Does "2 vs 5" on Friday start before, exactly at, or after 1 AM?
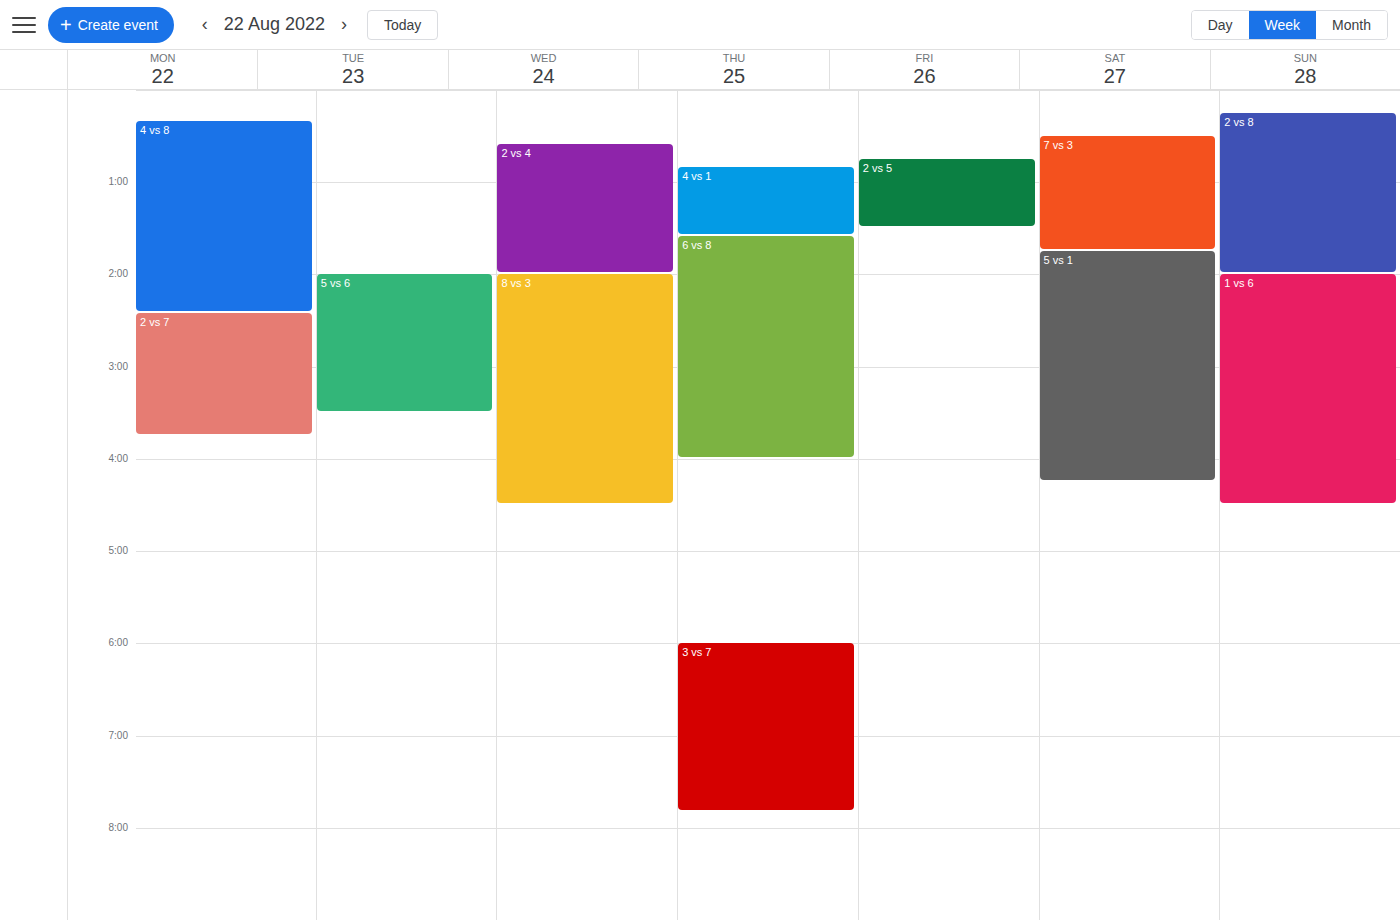
12:45 AM -- before 1 AM, 15 minutes above the 1 AM line.